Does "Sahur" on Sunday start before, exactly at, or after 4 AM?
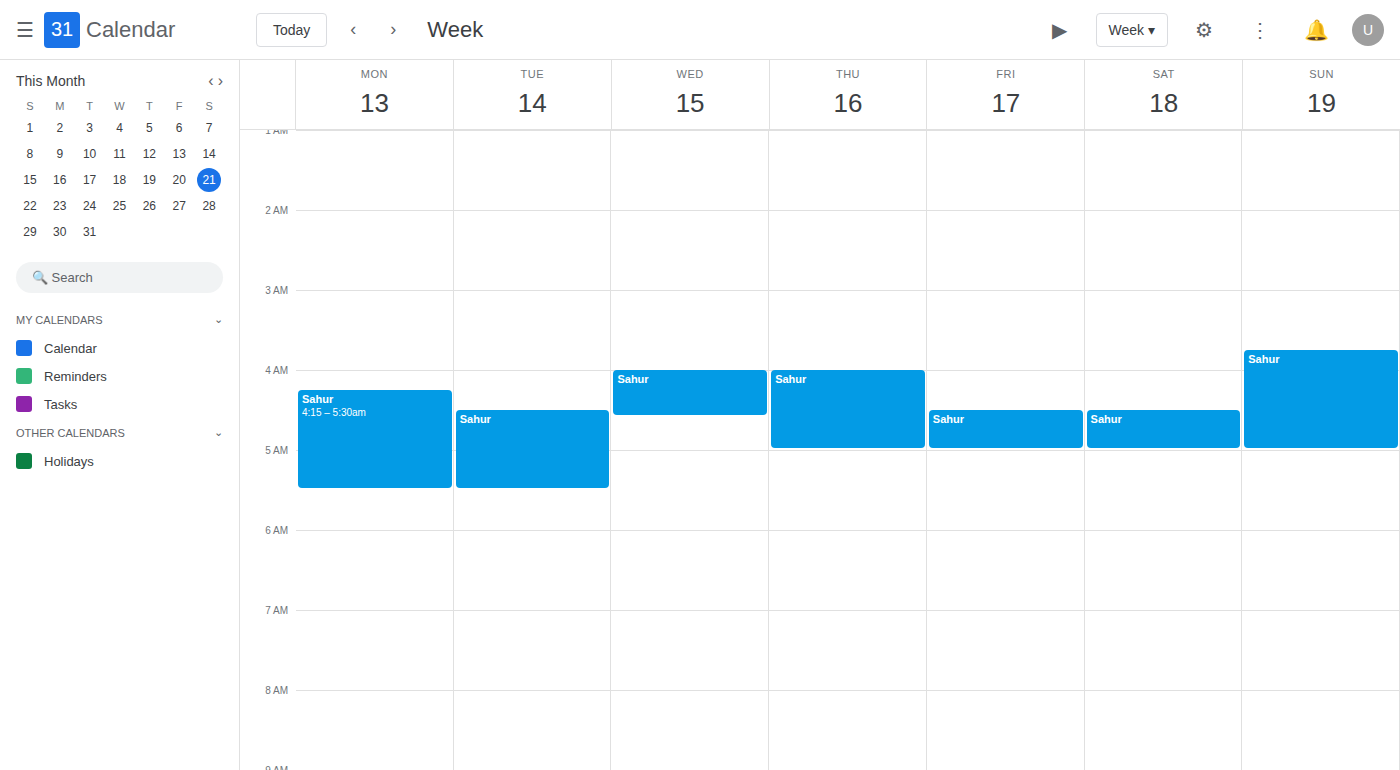
3:45 AM -- before 4 AM, 15 minutes above the 4 AM line.